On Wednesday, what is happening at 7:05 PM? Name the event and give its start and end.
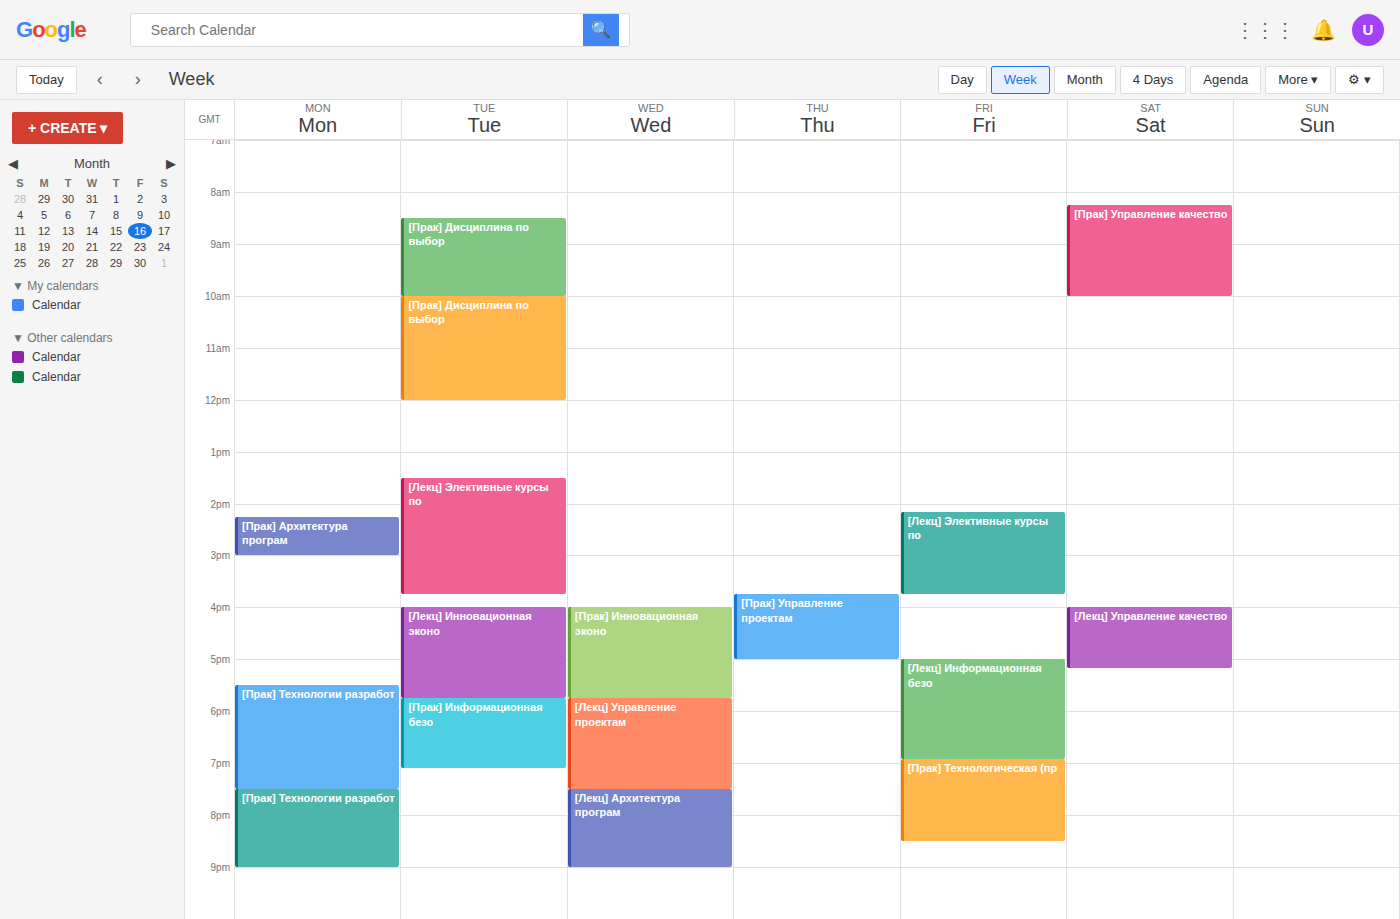
"[Лекц] Управление проектам", 5:45 PM to 7:30 PM